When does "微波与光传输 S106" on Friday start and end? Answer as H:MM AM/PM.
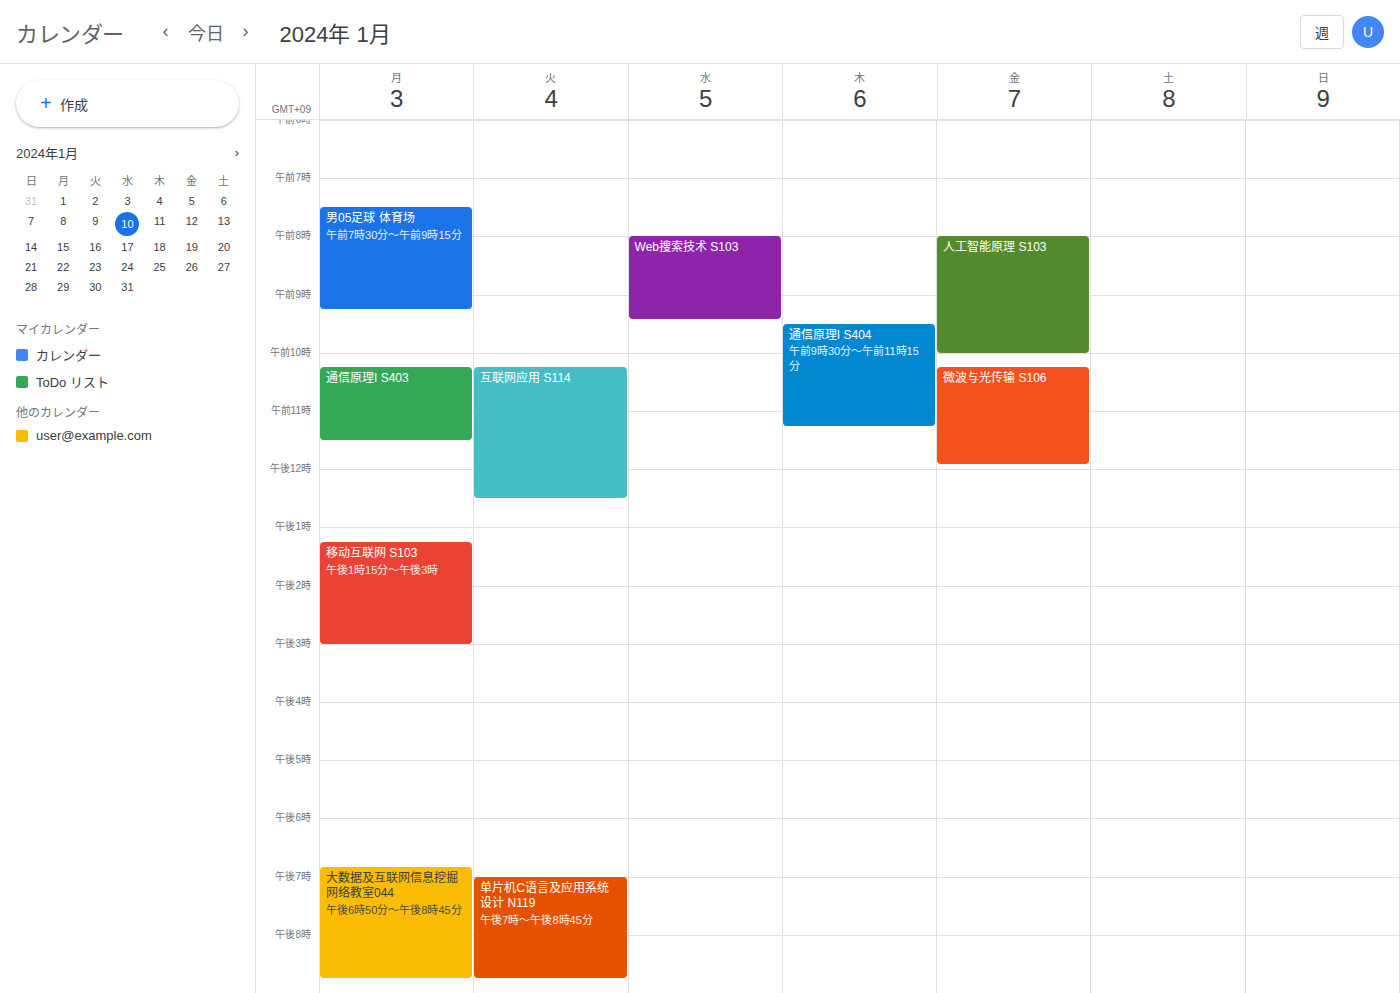
10:15 AM to 11:55 AM